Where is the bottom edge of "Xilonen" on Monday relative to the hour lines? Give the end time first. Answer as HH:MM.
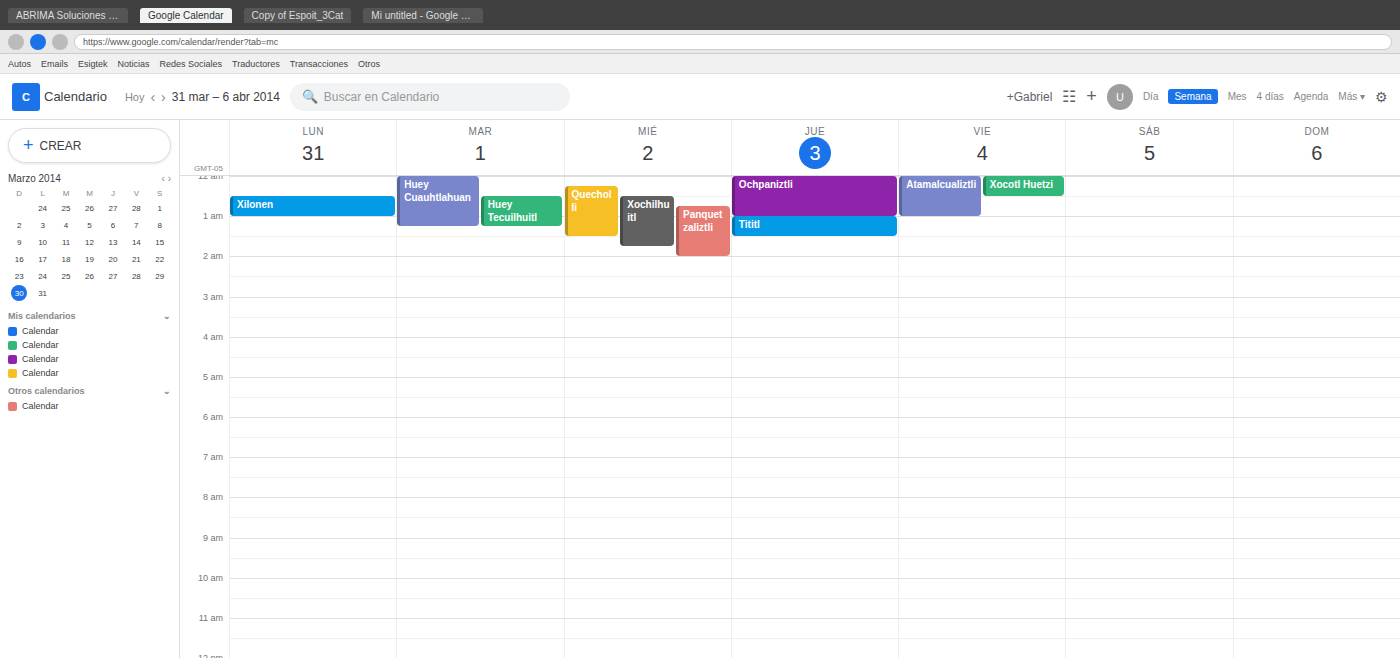
01:00 -- exactly on the 01:00 line.